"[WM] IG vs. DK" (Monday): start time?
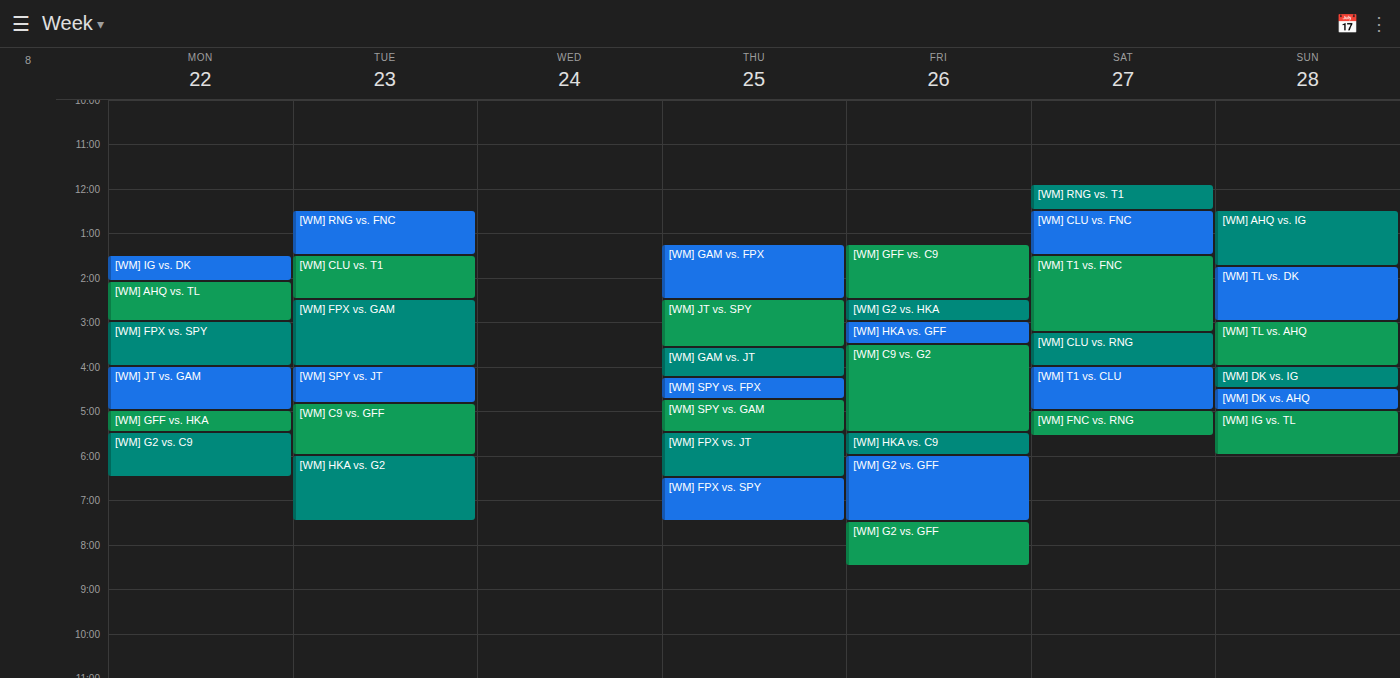
1:30 PM